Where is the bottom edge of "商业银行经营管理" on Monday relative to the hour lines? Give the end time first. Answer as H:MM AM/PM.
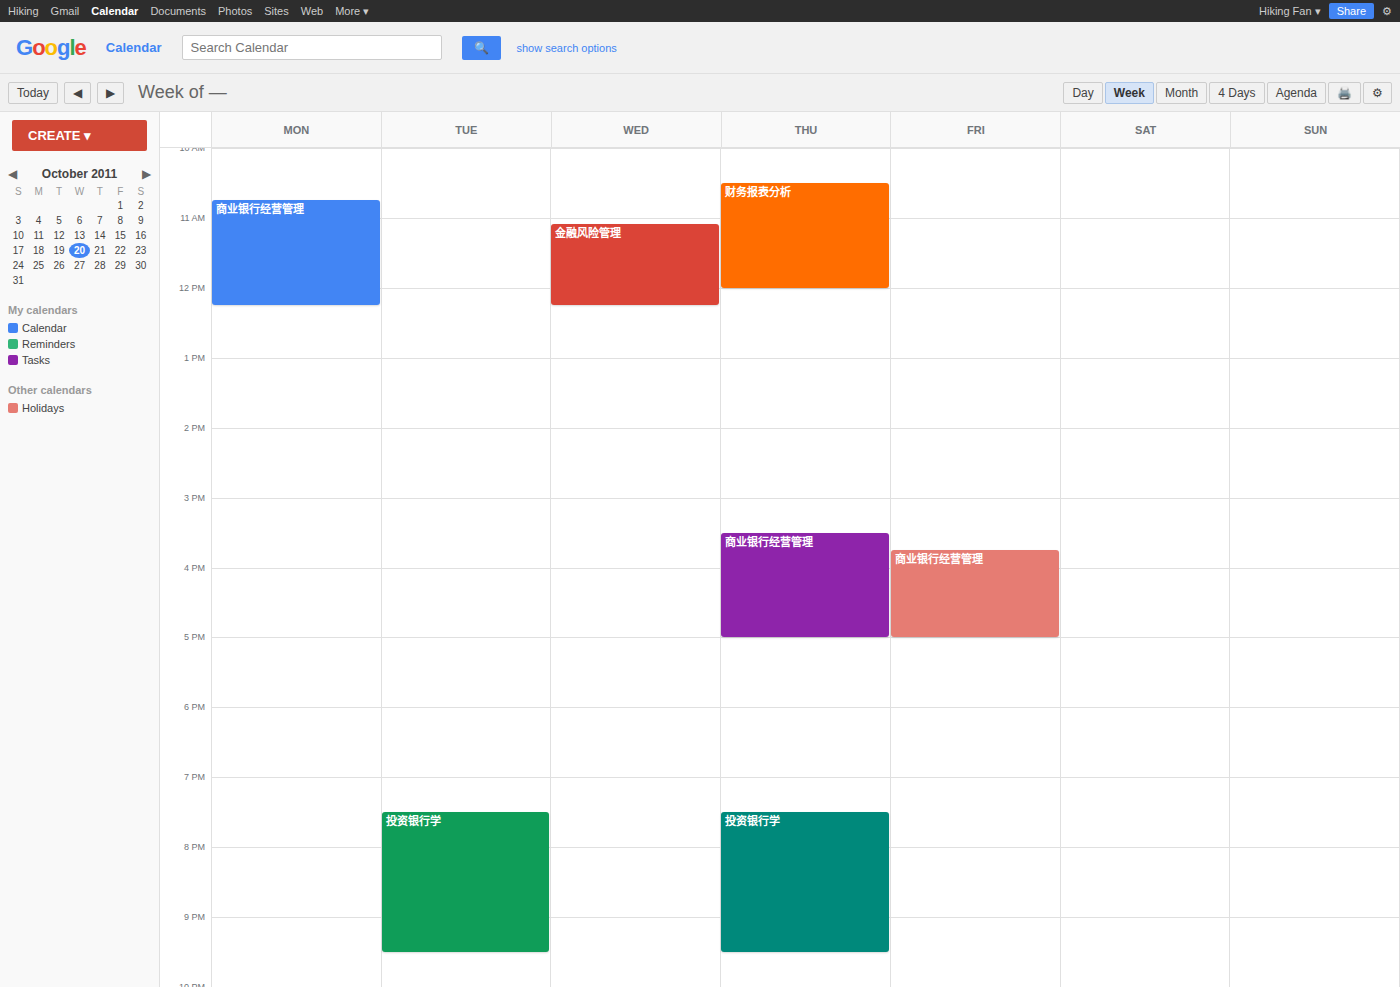
12:15 PM -- neither: a quarter of the way from the 12 PM line to the 1 PM line.